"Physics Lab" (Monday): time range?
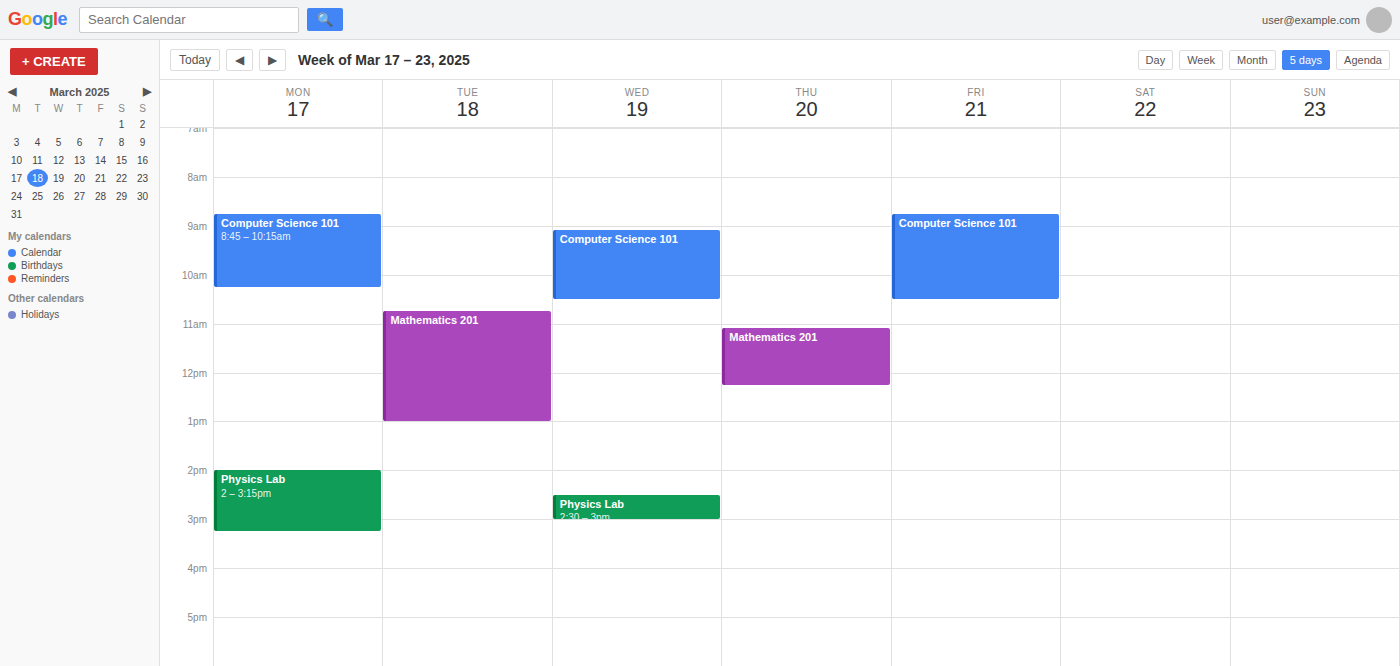
14:00 to 15:15